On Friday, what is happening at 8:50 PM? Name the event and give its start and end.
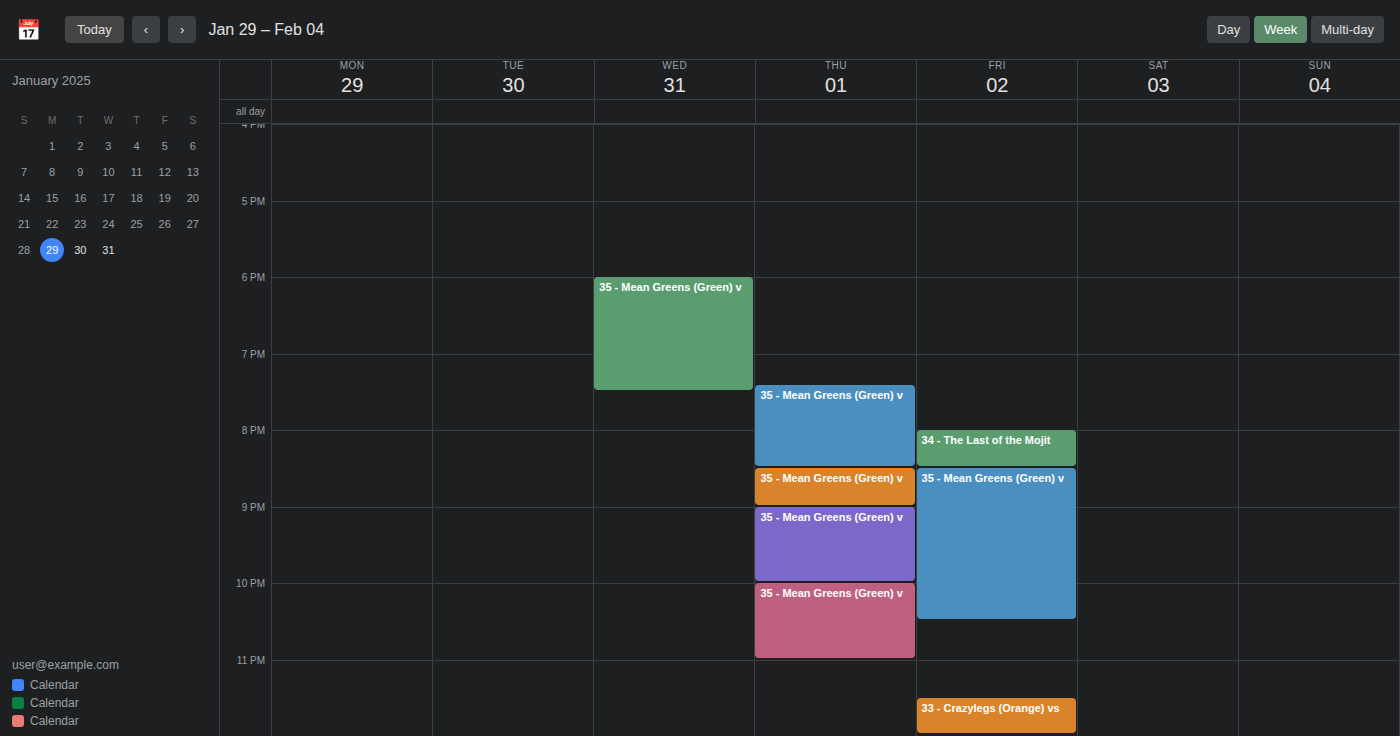
"35 - Mean Greens (Green) v", 8:30 PM to 10:30 PM